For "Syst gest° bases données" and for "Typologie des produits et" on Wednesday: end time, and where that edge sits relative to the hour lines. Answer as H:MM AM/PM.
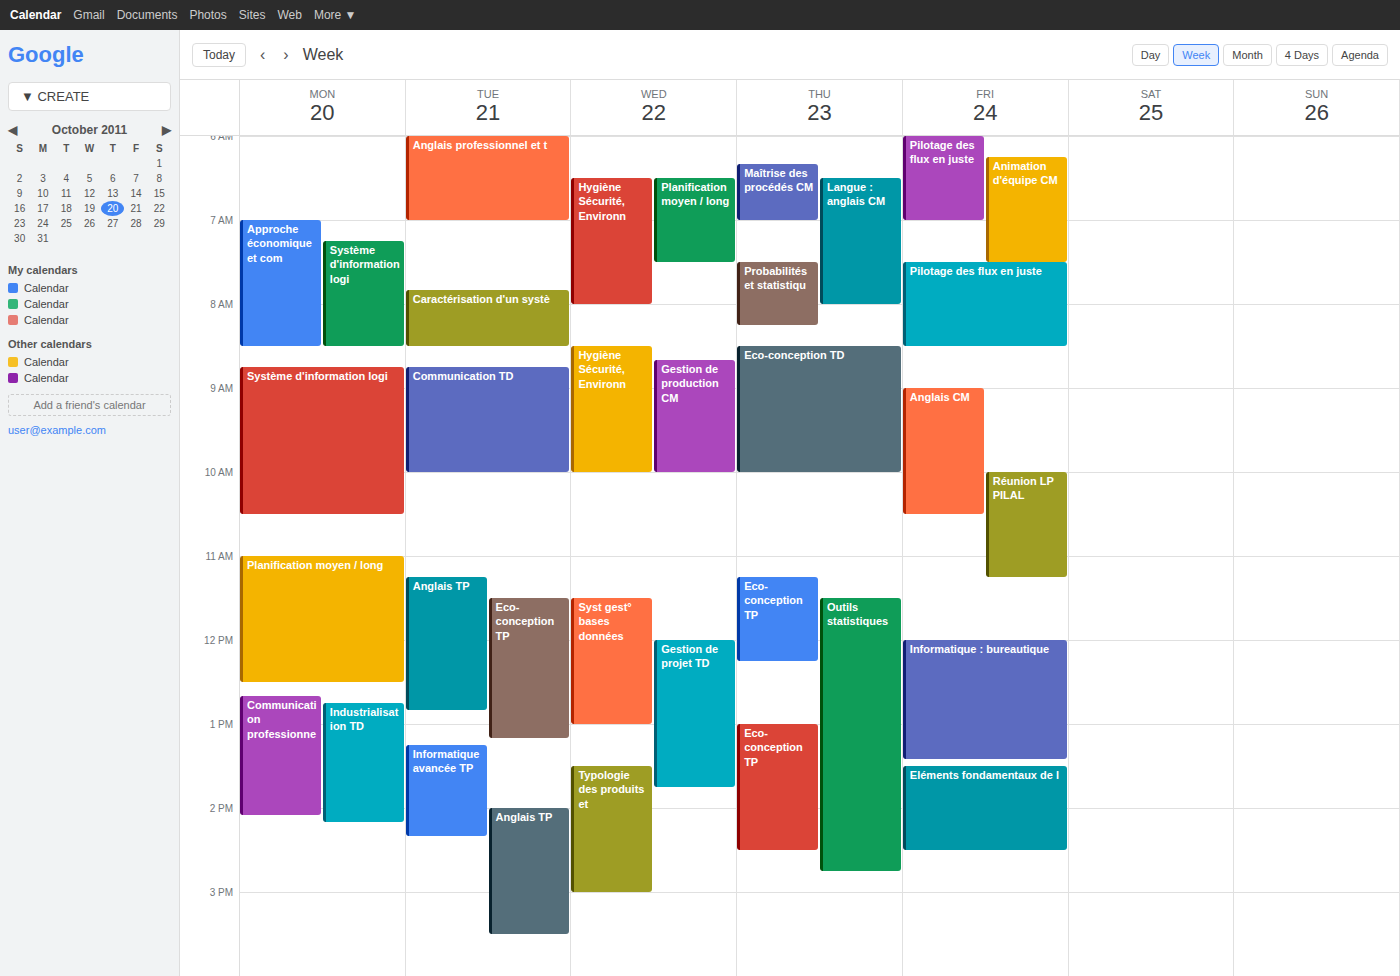
"Syst gest° bases données": 1:00 PM, exactly on the 1 PM line. "Typologie des produits et": 3:00 PM, exactly on the 3 PM line.